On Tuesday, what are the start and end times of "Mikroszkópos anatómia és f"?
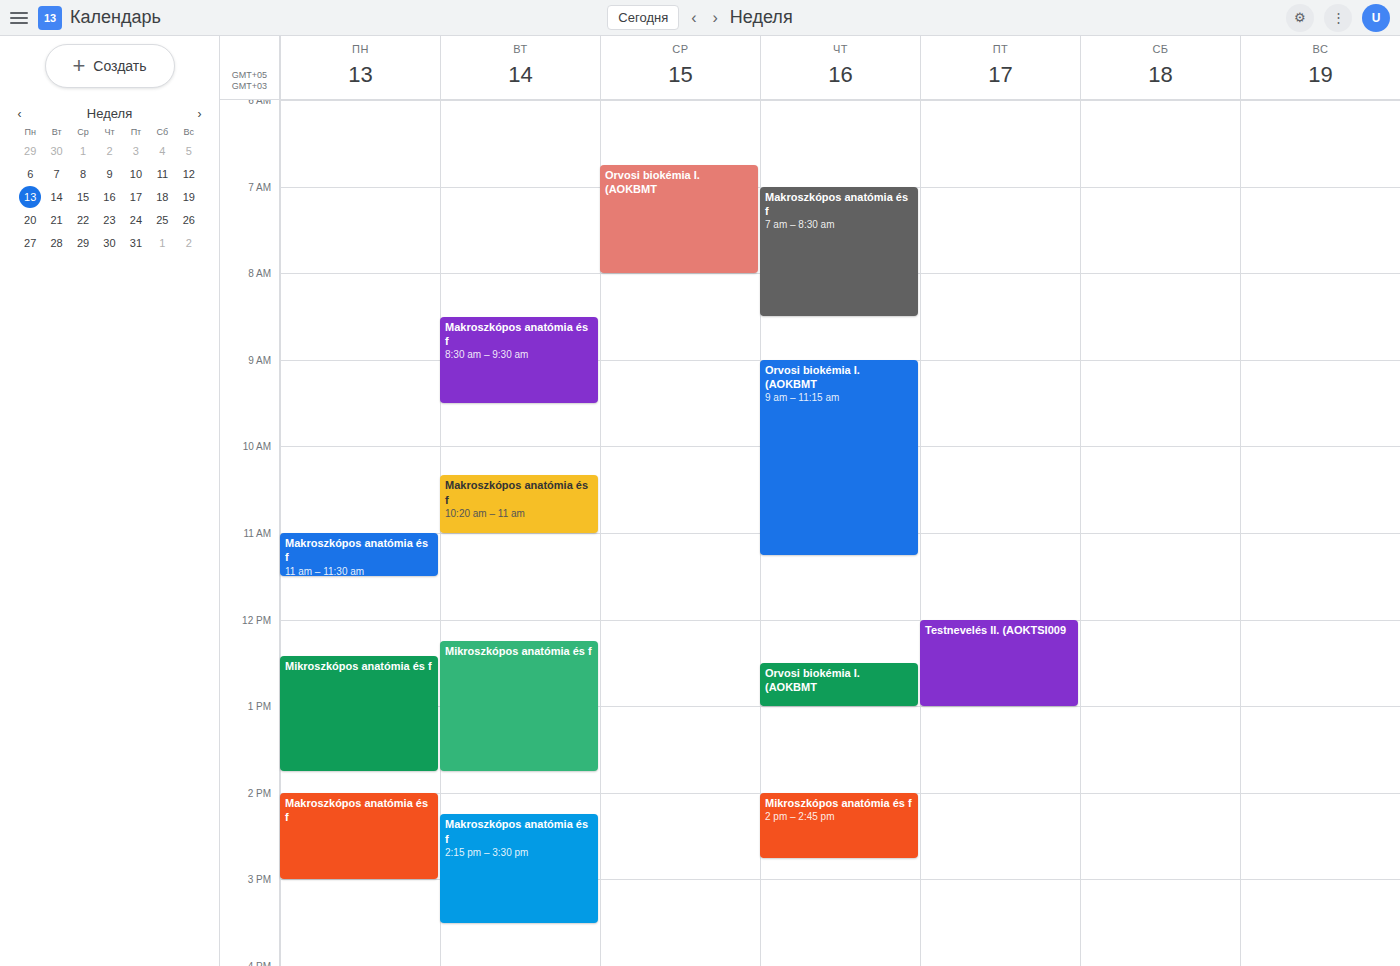
12:15 PM to 1:45 PM